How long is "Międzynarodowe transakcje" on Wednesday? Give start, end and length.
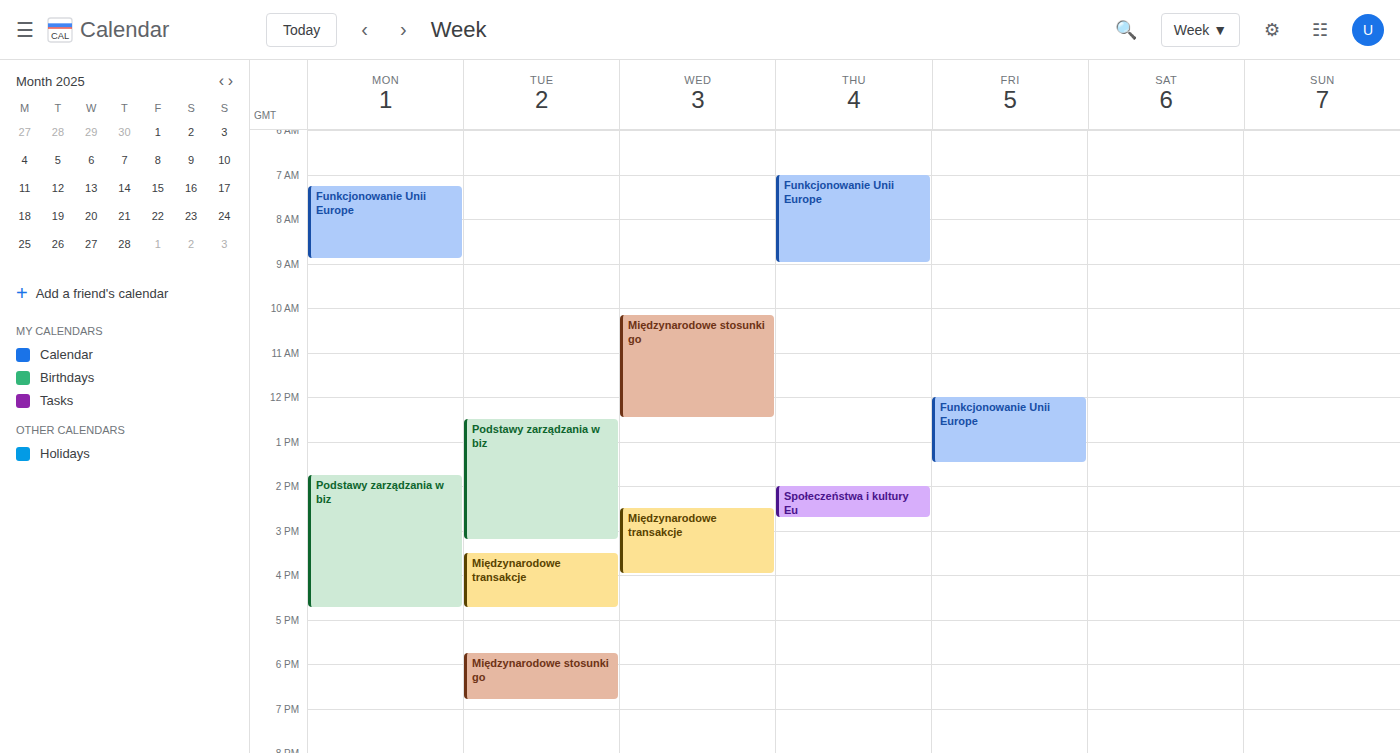
2:30 PM to 4:00 PM, 1 hour 30 minutes